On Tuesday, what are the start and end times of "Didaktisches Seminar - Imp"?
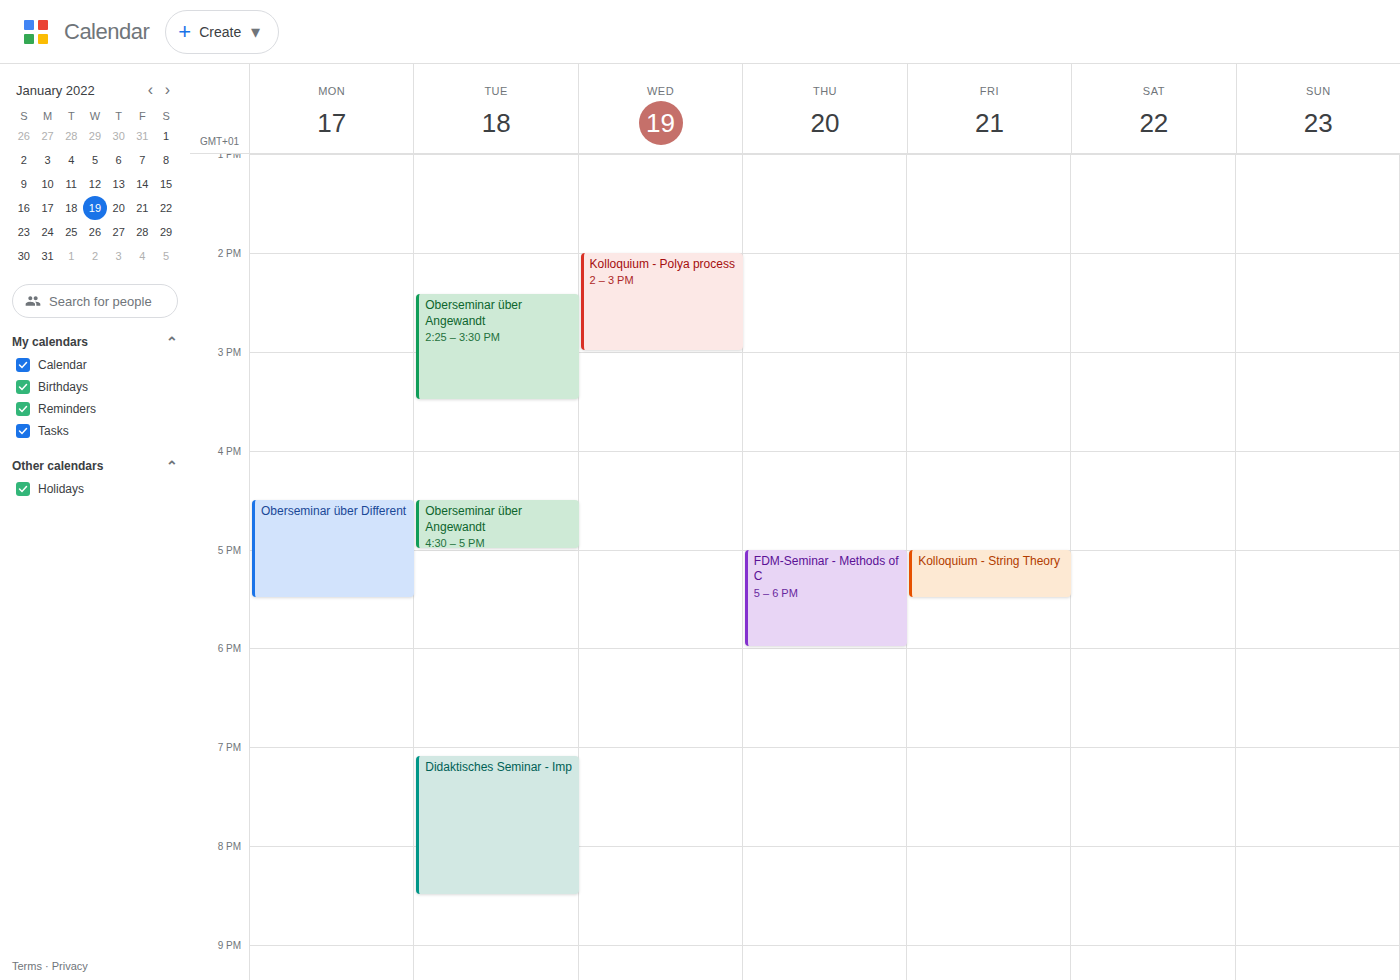
7:05 PM to 8:30 PM